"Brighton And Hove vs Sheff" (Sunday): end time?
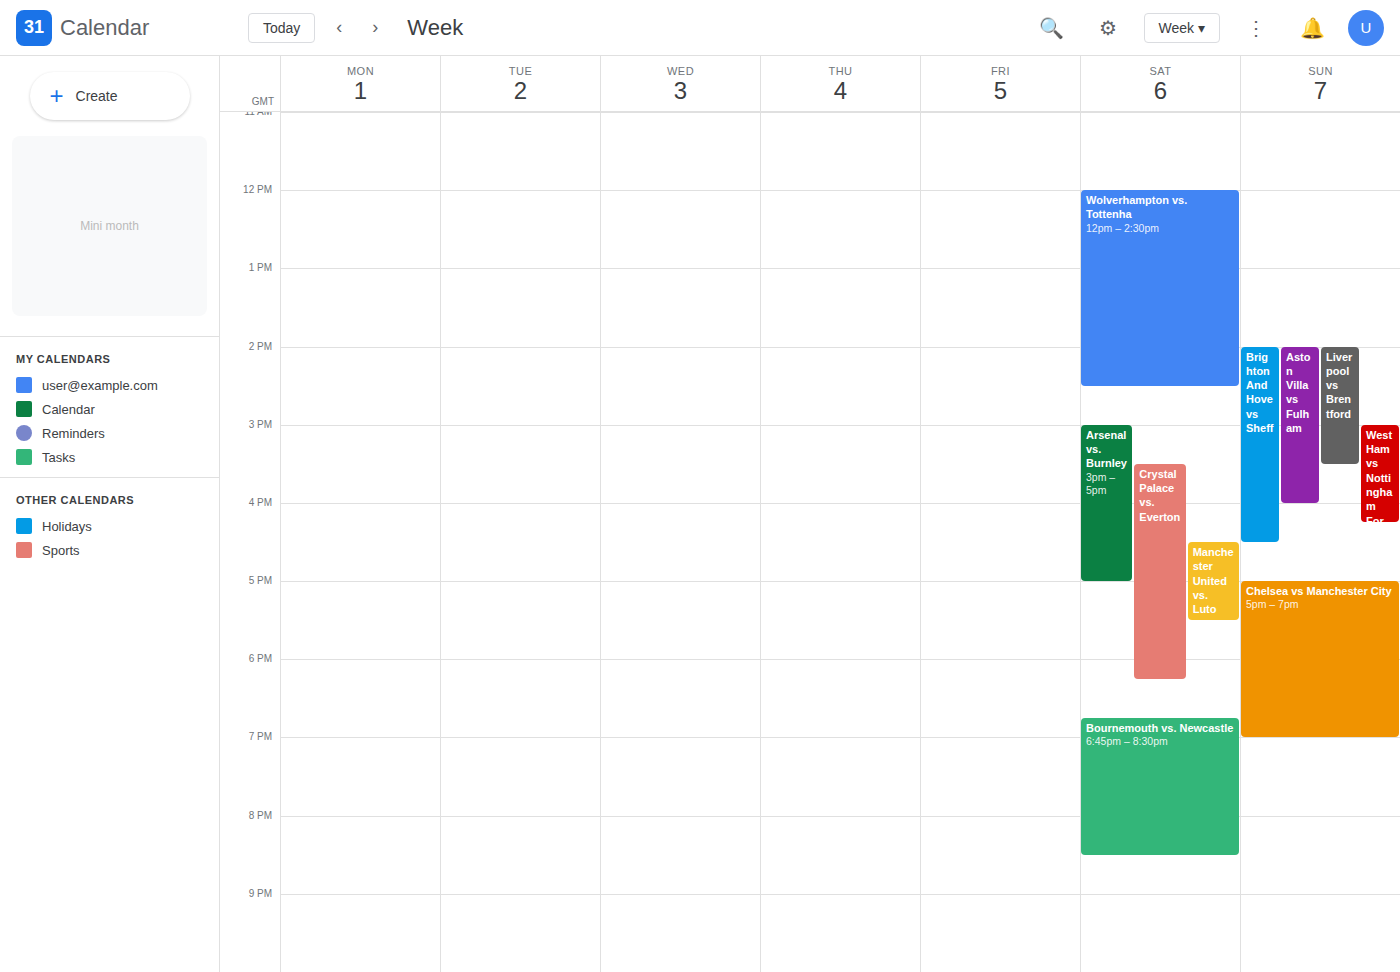
4:30 PM